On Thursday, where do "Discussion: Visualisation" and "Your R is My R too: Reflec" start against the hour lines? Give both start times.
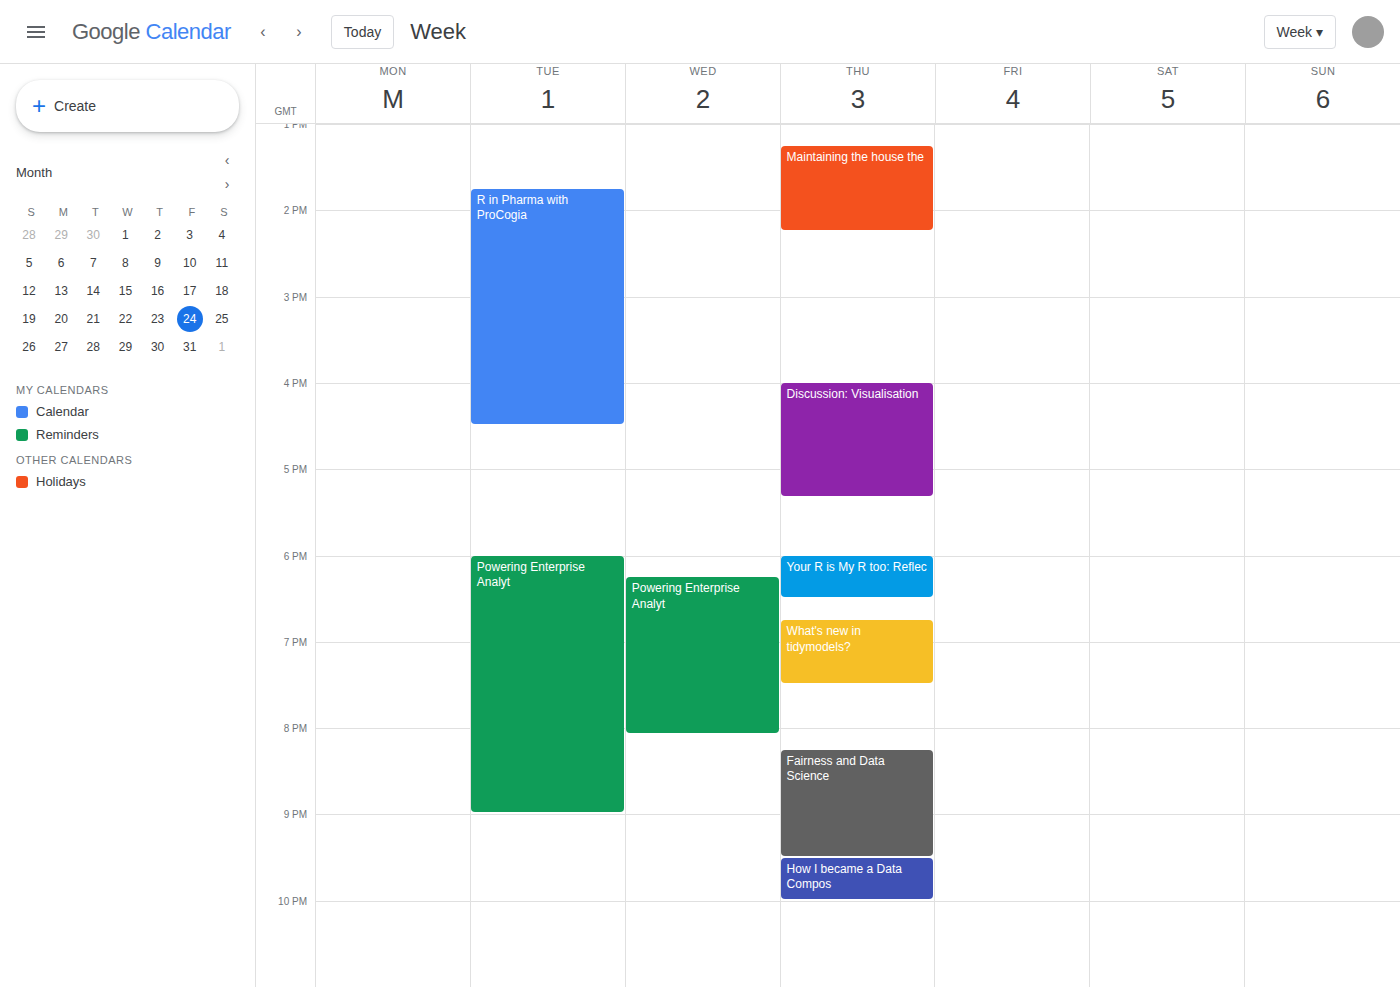
"Discussion: Visualisation": 4:00 PM, exactly on the 4 PM line. "Your R is My R too: Reflec": 6:00 PM, exactly on the 6 PM line.